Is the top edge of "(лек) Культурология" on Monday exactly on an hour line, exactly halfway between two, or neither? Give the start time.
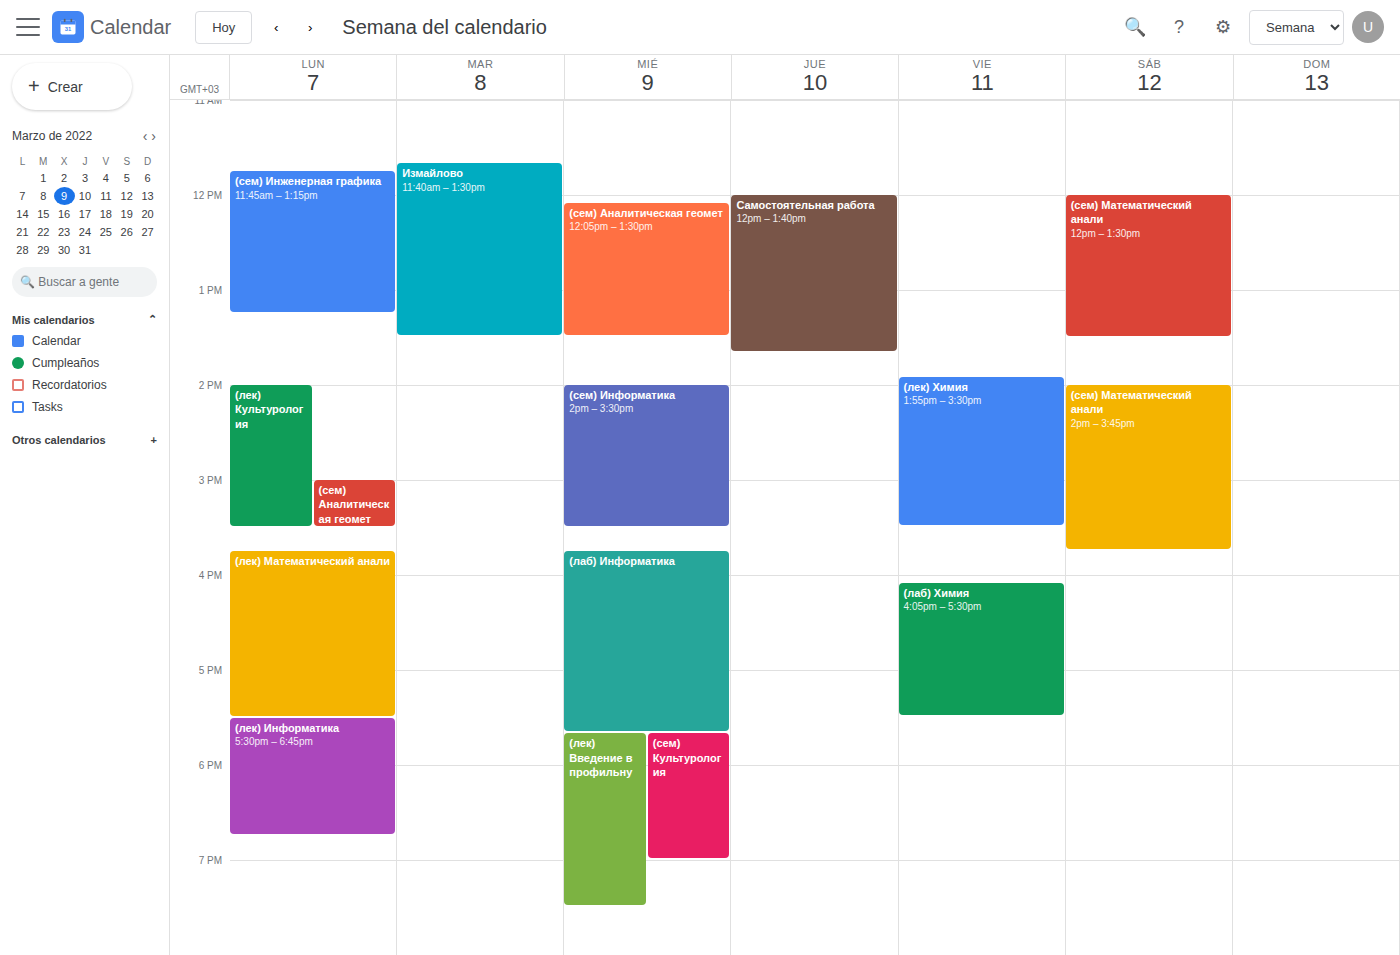
2:00 PM -- exactly on the 2 PM line.